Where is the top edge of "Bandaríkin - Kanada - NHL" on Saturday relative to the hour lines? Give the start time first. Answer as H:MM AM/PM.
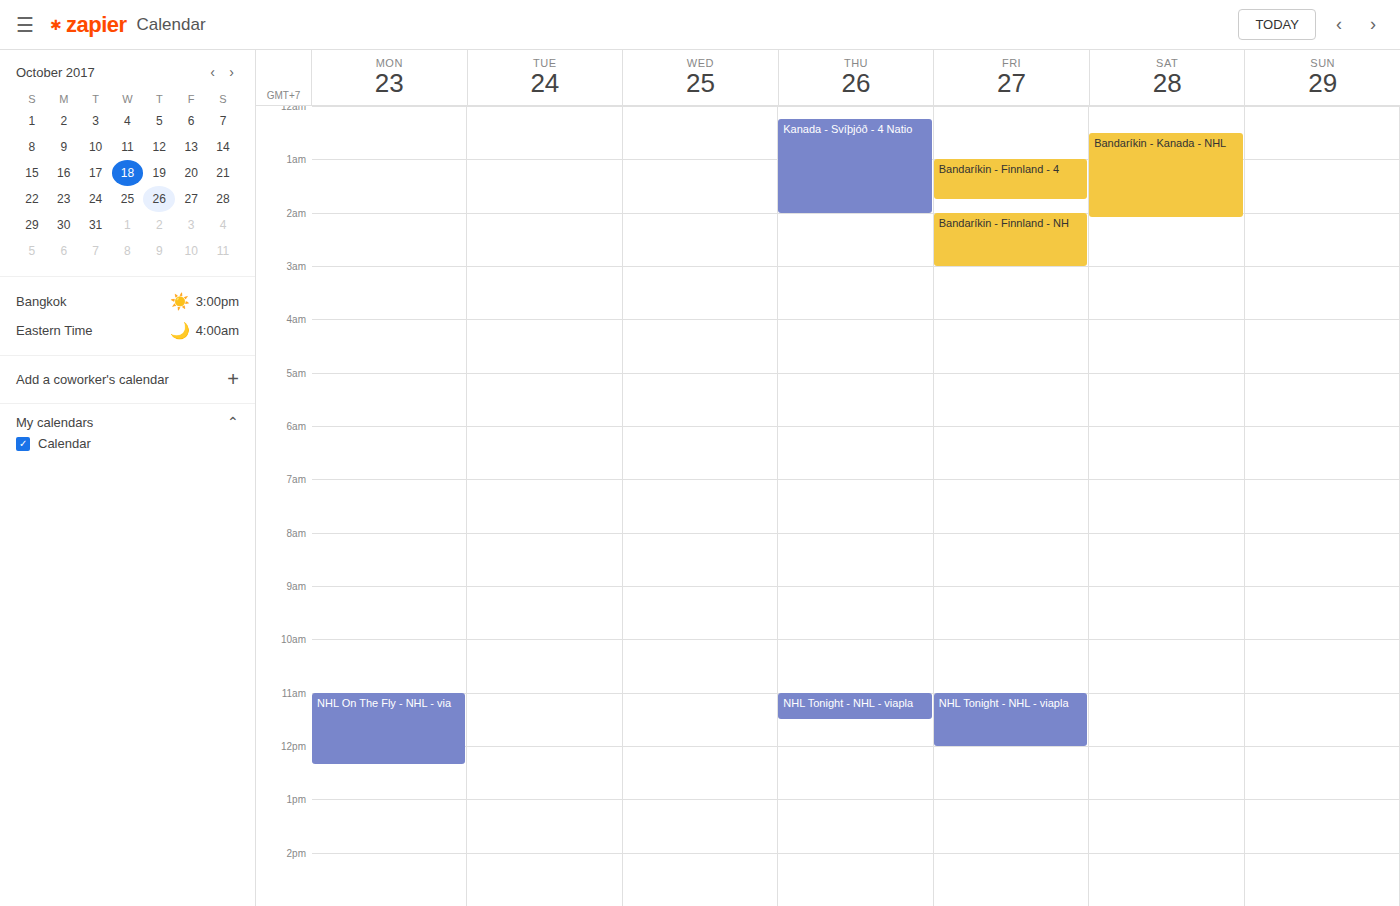
12:30 AM -- halfway between the 12 AM and 1 AM lines.